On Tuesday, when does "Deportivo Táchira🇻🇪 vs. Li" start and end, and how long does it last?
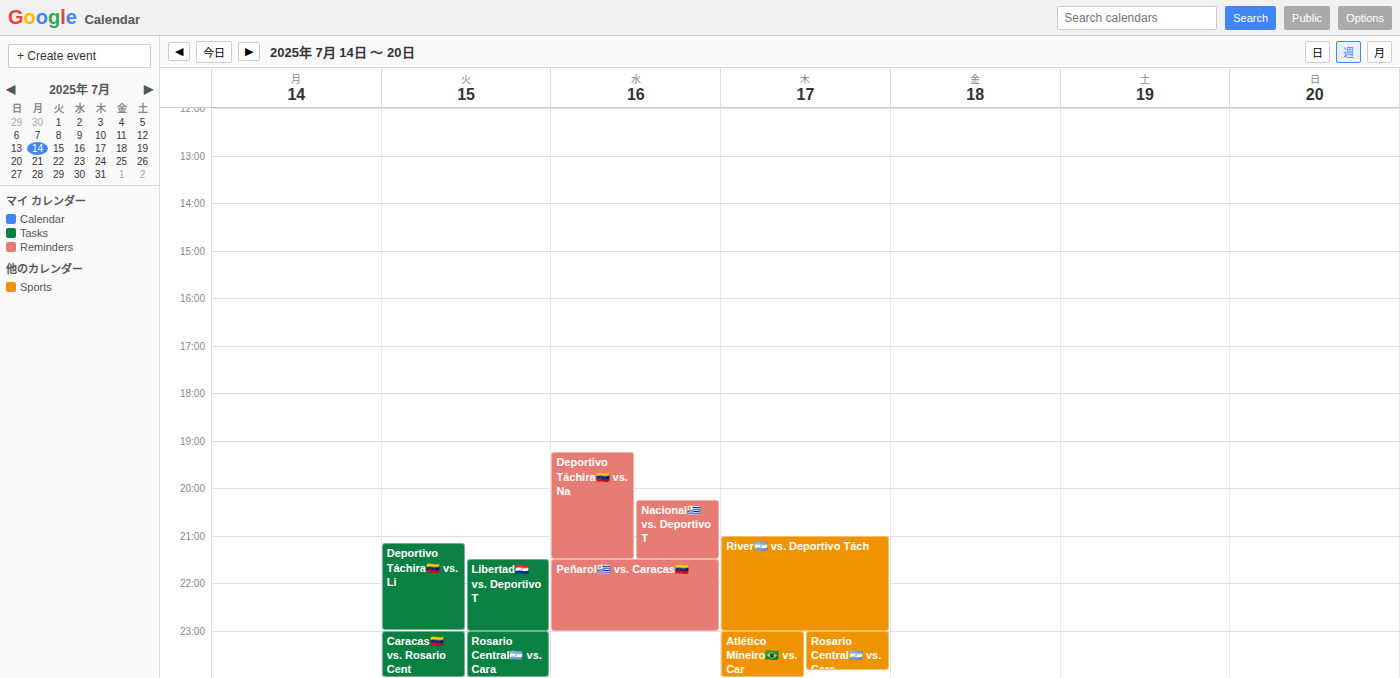
9:10 PM to 11:00 PM, 1 hour 50 minutes